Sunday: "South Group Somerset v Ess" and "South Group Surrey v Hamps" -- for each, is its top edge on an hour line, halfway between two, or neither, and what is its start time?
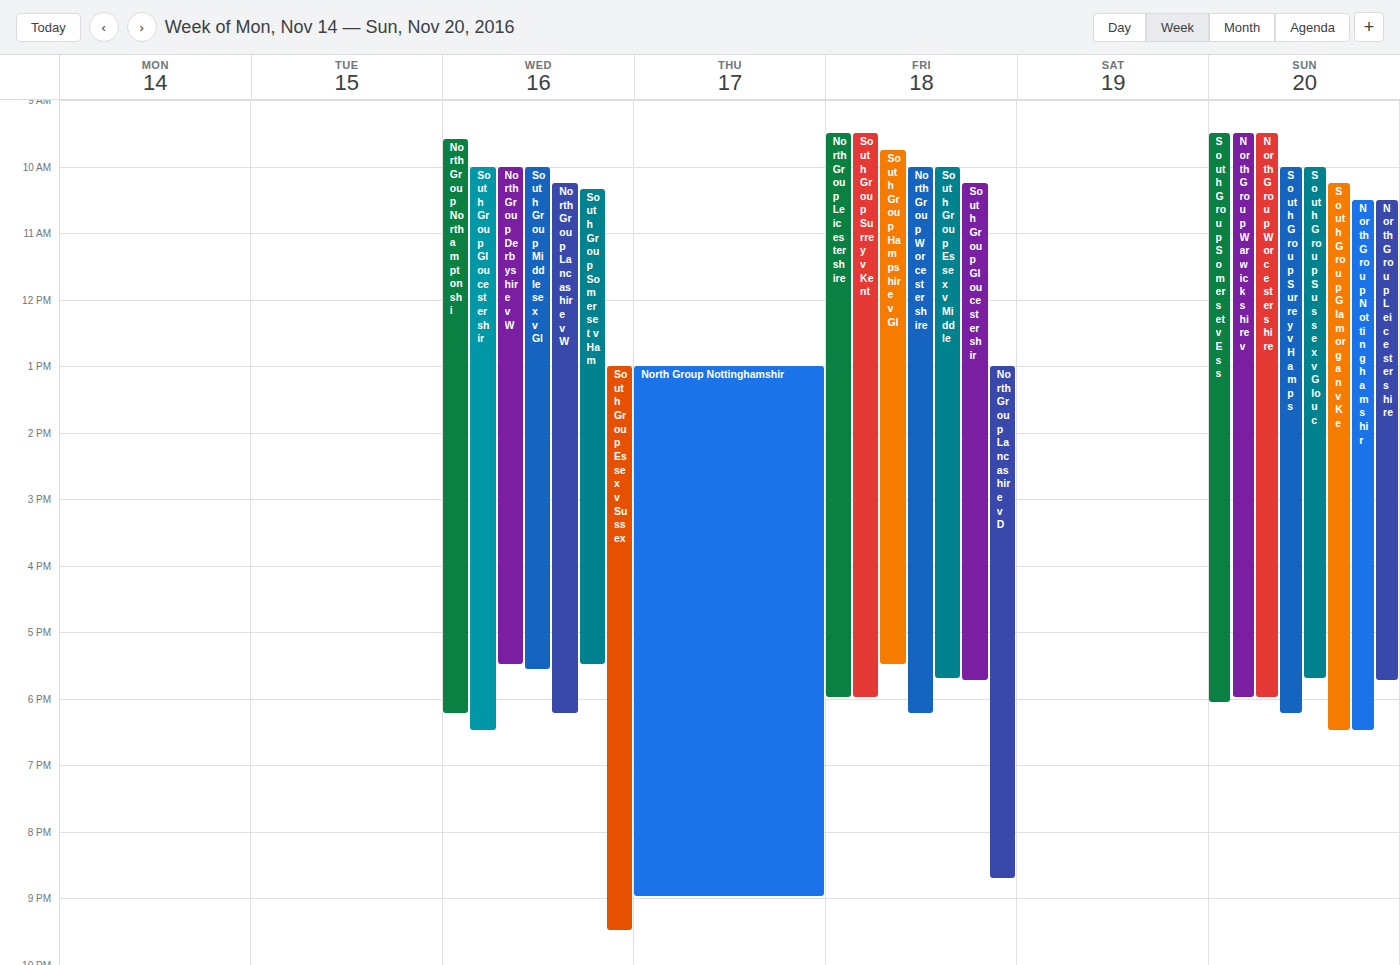
"South Group Somerset v Ess": 9:30 AM, halfway between the 9 AM and 10 AM lines. "South Group Surrey v Hamps": 10:00 AM, exactly on the 10 AM line.